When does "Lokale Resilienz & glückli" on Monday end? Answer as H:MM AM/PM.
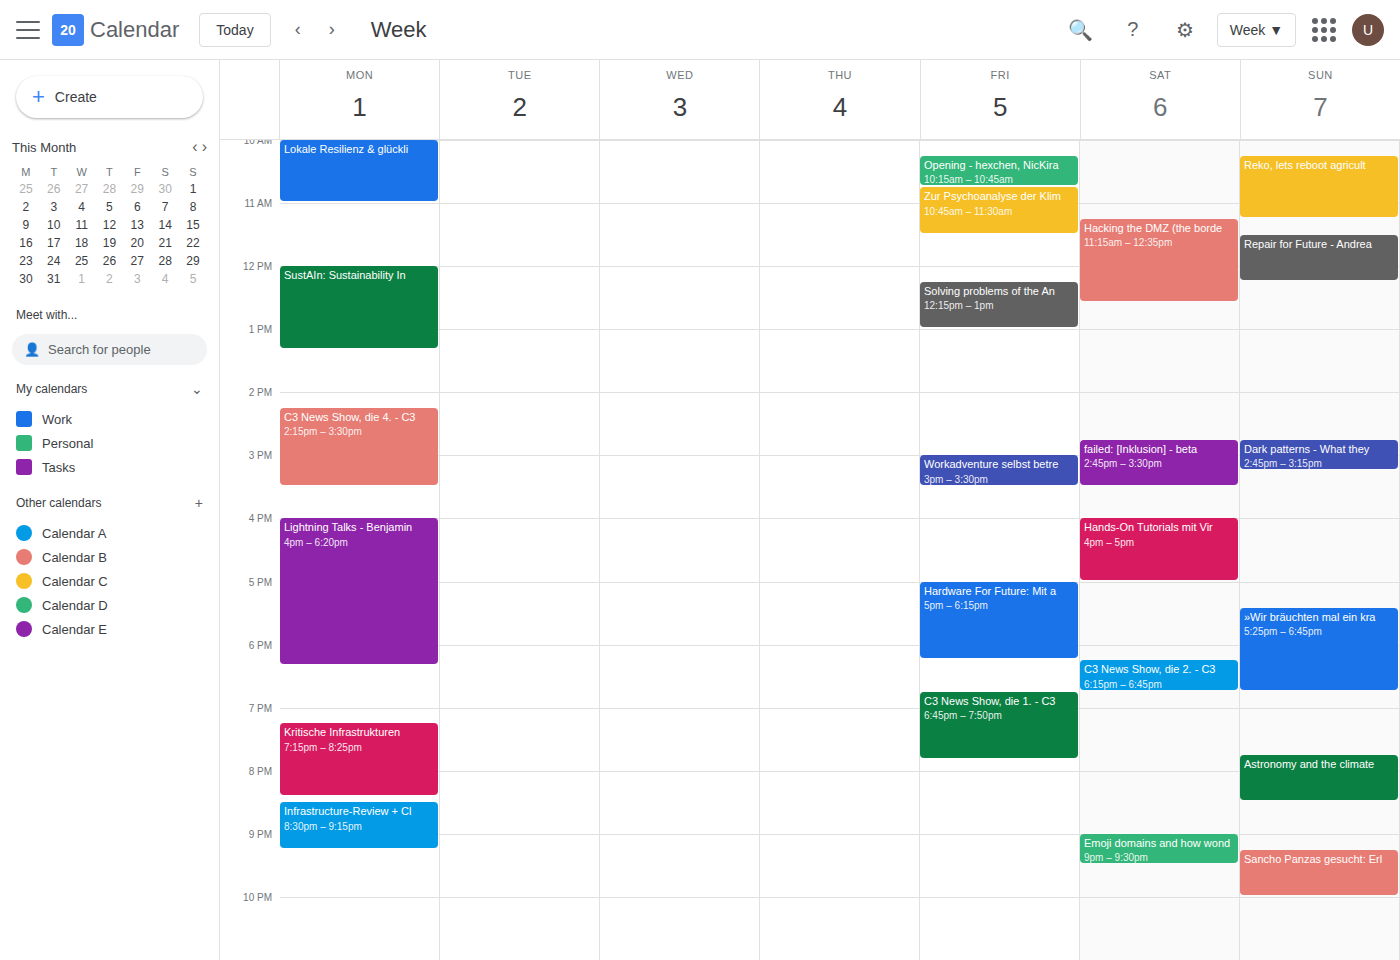
11:00 AM